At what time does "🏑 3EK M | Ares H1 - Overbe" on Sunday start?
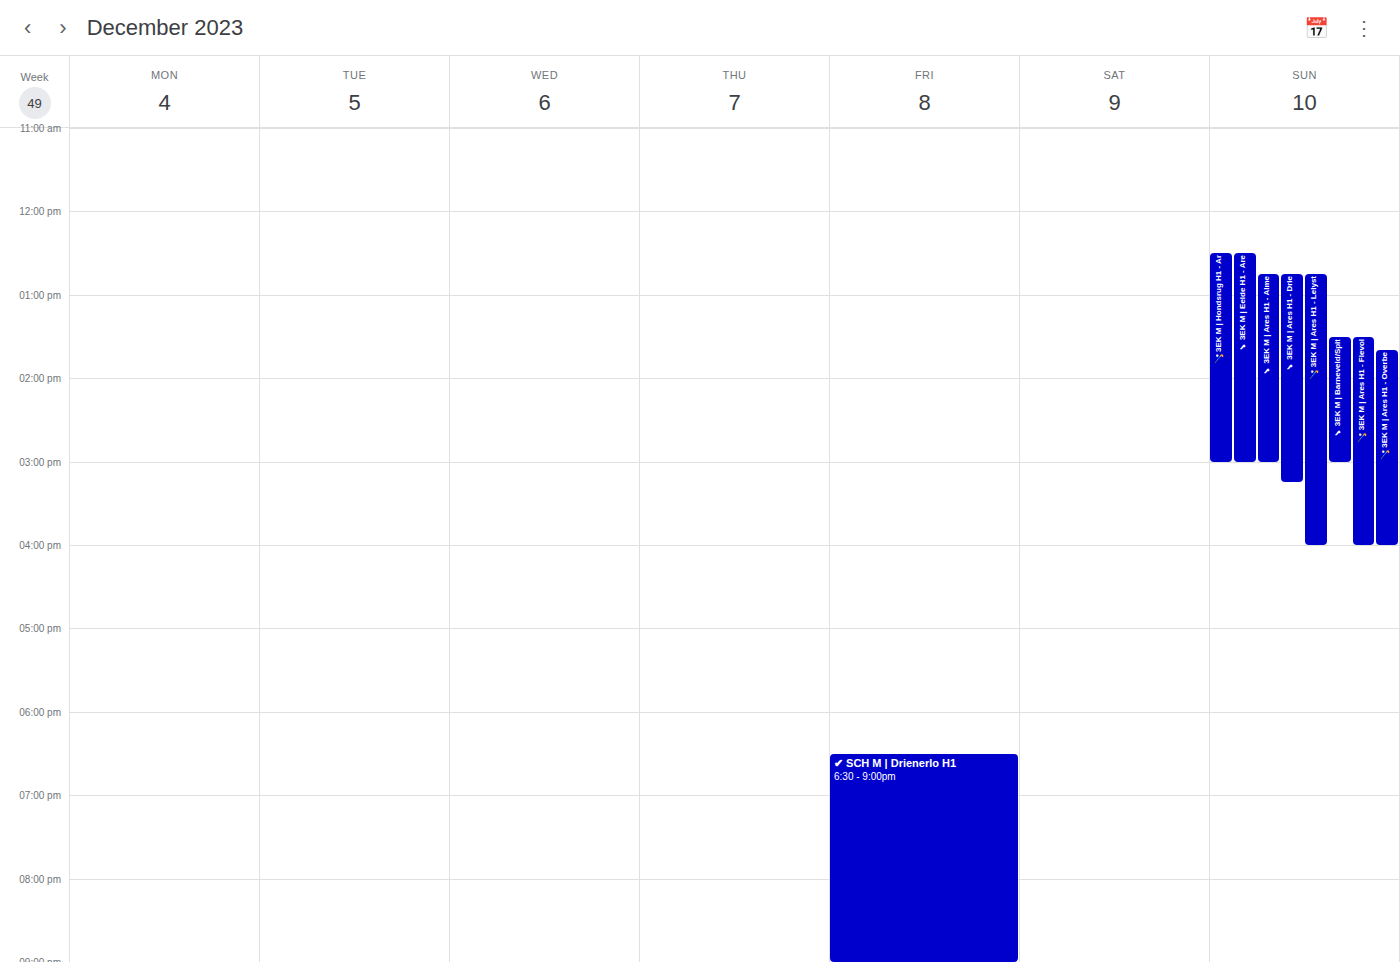
1:40 PM